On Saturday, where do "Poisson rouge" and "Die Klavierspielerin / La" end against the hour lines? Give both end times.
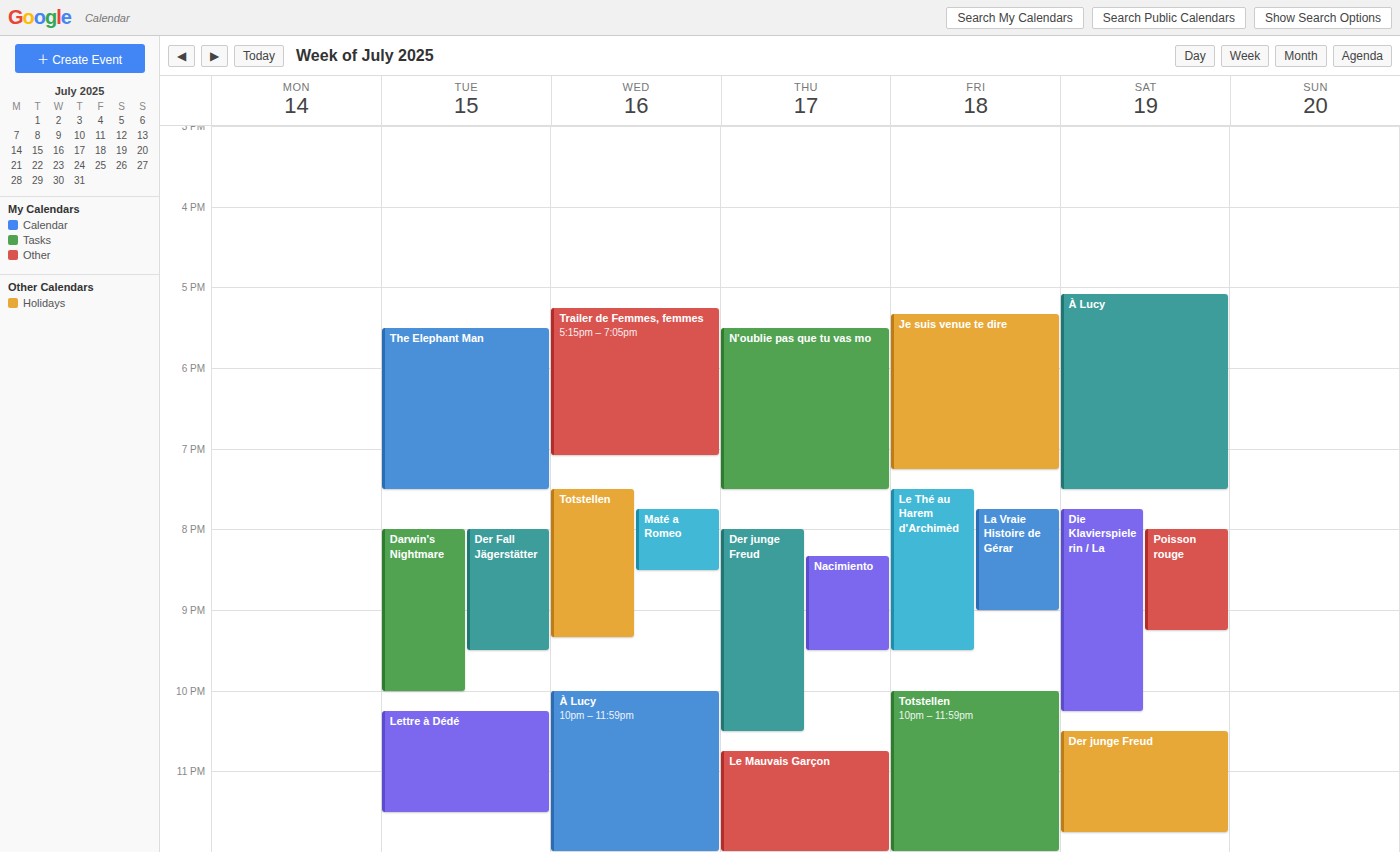
"Poisson rouge": 9:15 PM, neither: a quarter of the way from the 9 PM line to the 10 PM line. "Die Klavierspielerin / La": 10:15 PM, neither: a quarter of the way from the 10 PM line to the 11 PM line.